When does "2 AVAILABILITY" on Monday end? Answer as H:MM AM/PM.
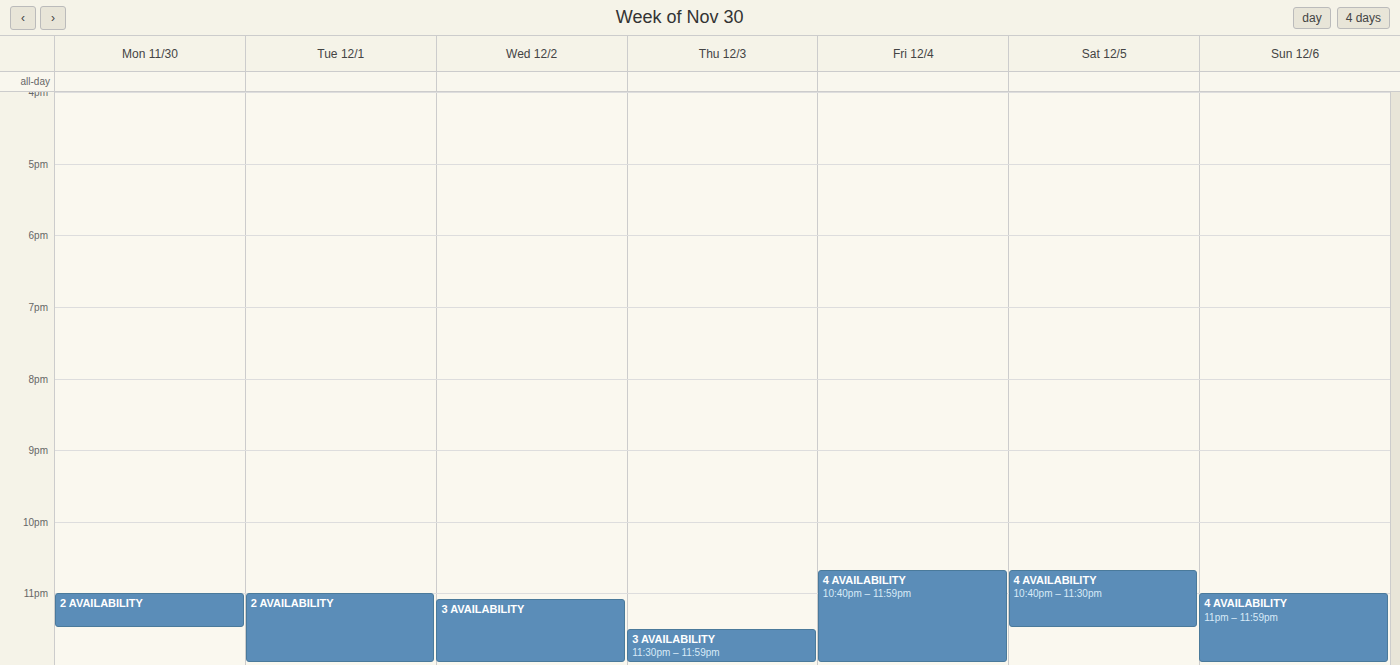
11:30 PM